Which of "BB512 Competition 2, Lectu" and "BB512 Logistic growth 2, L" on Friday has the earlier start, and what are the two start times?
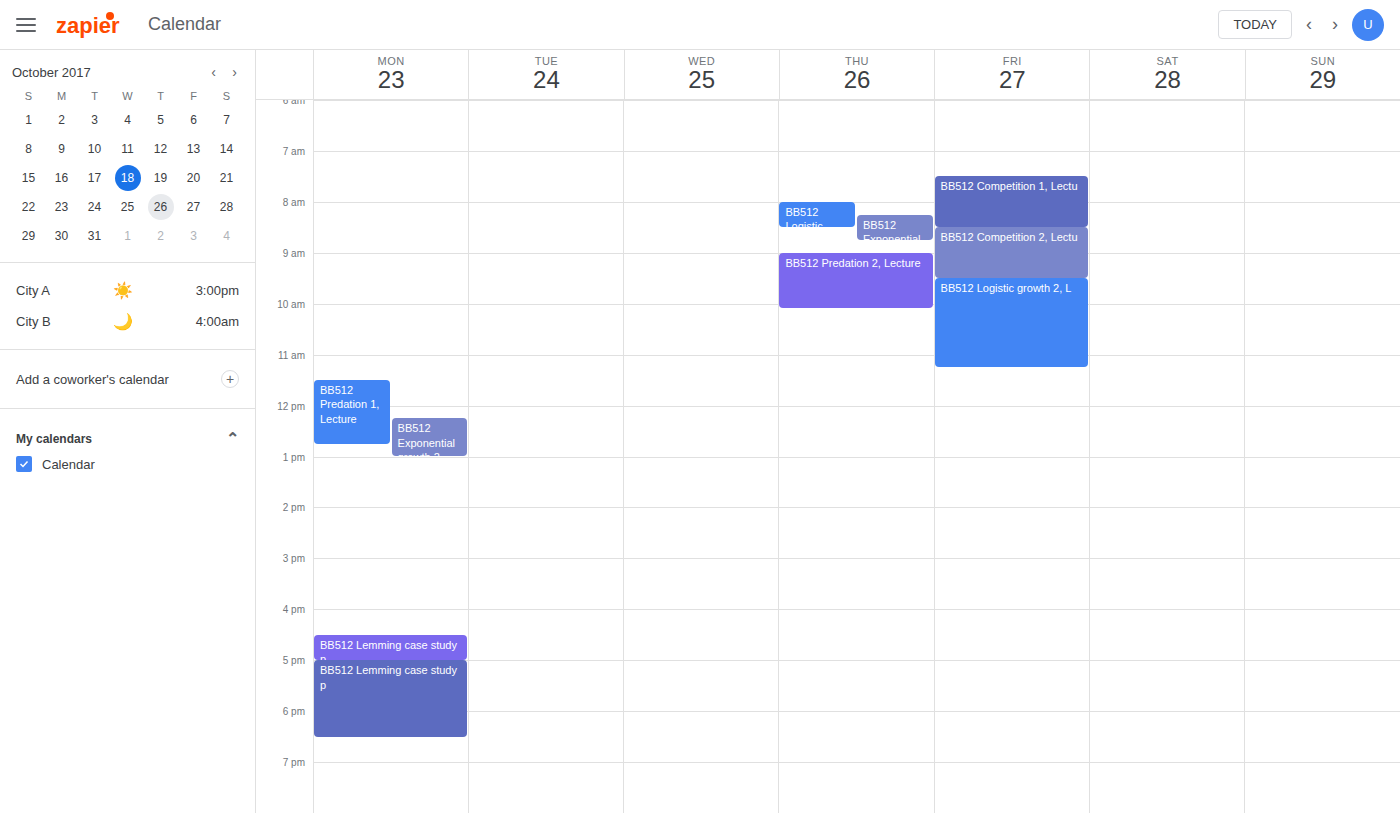
"BB512 Competition 2, Lectu" 8:30 AM; "BB512 Logistic growth 2, L" 9:30 AM.